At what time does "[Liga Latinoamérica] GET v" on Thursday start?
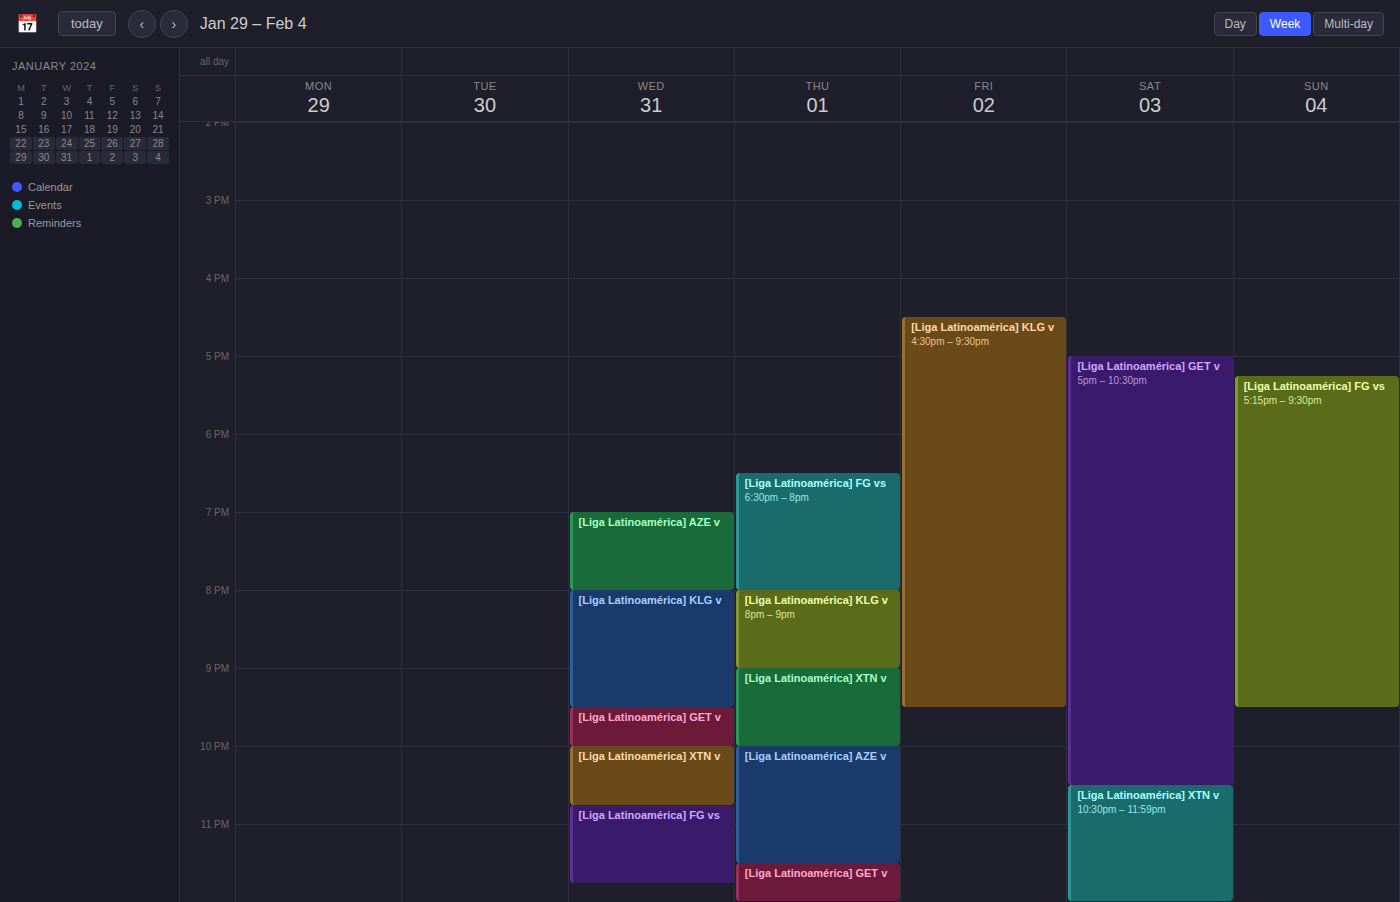
11:30 PM